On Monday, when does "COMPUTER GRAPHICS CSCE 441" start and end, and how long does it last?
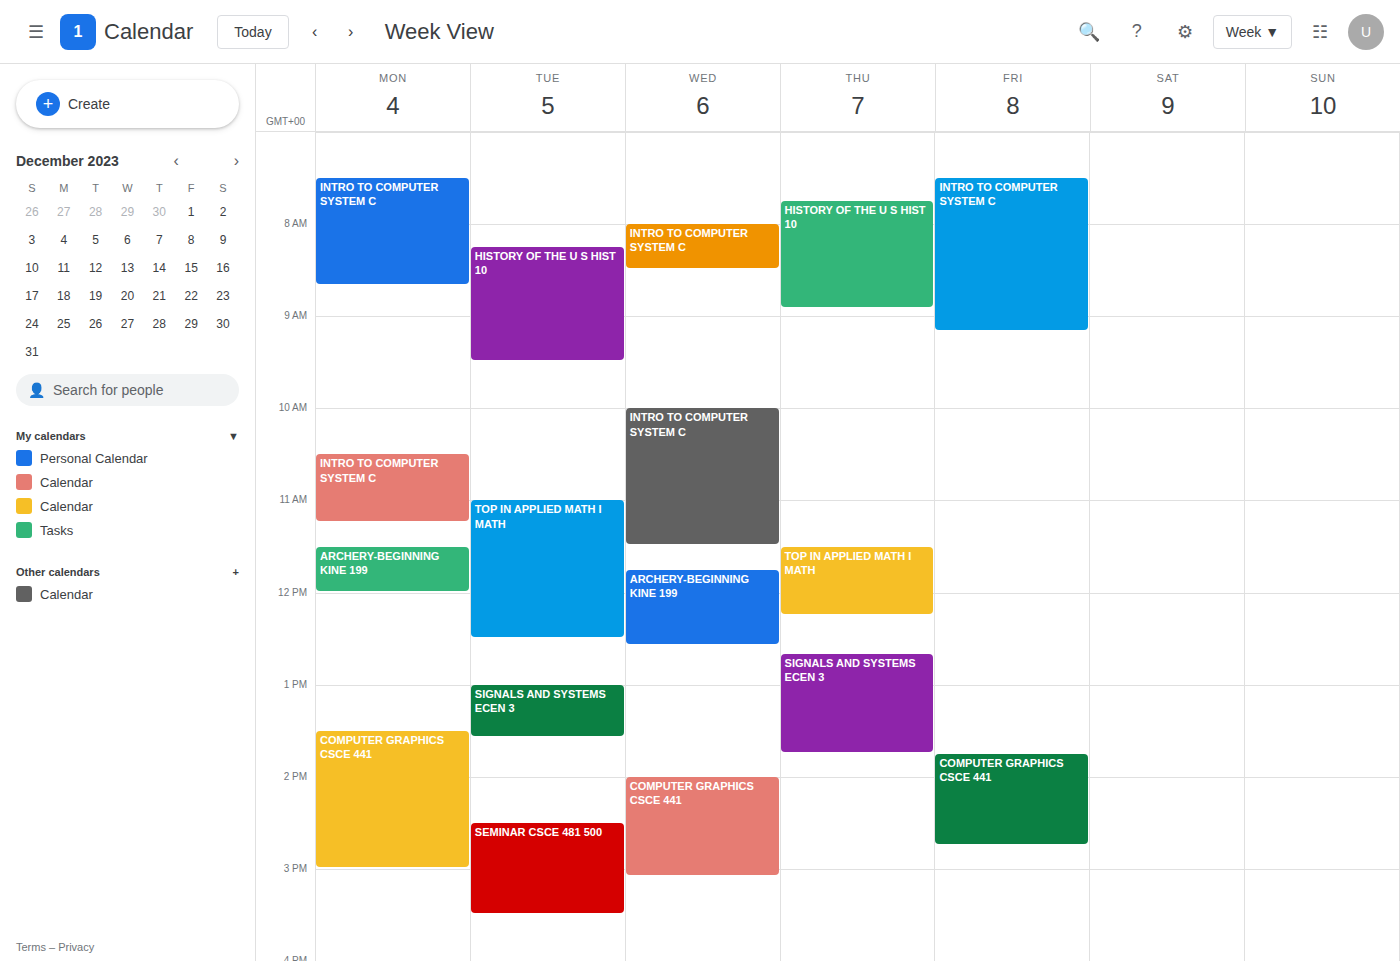
1:30 PM to 3:00 PM, 1 hour 30 minutes